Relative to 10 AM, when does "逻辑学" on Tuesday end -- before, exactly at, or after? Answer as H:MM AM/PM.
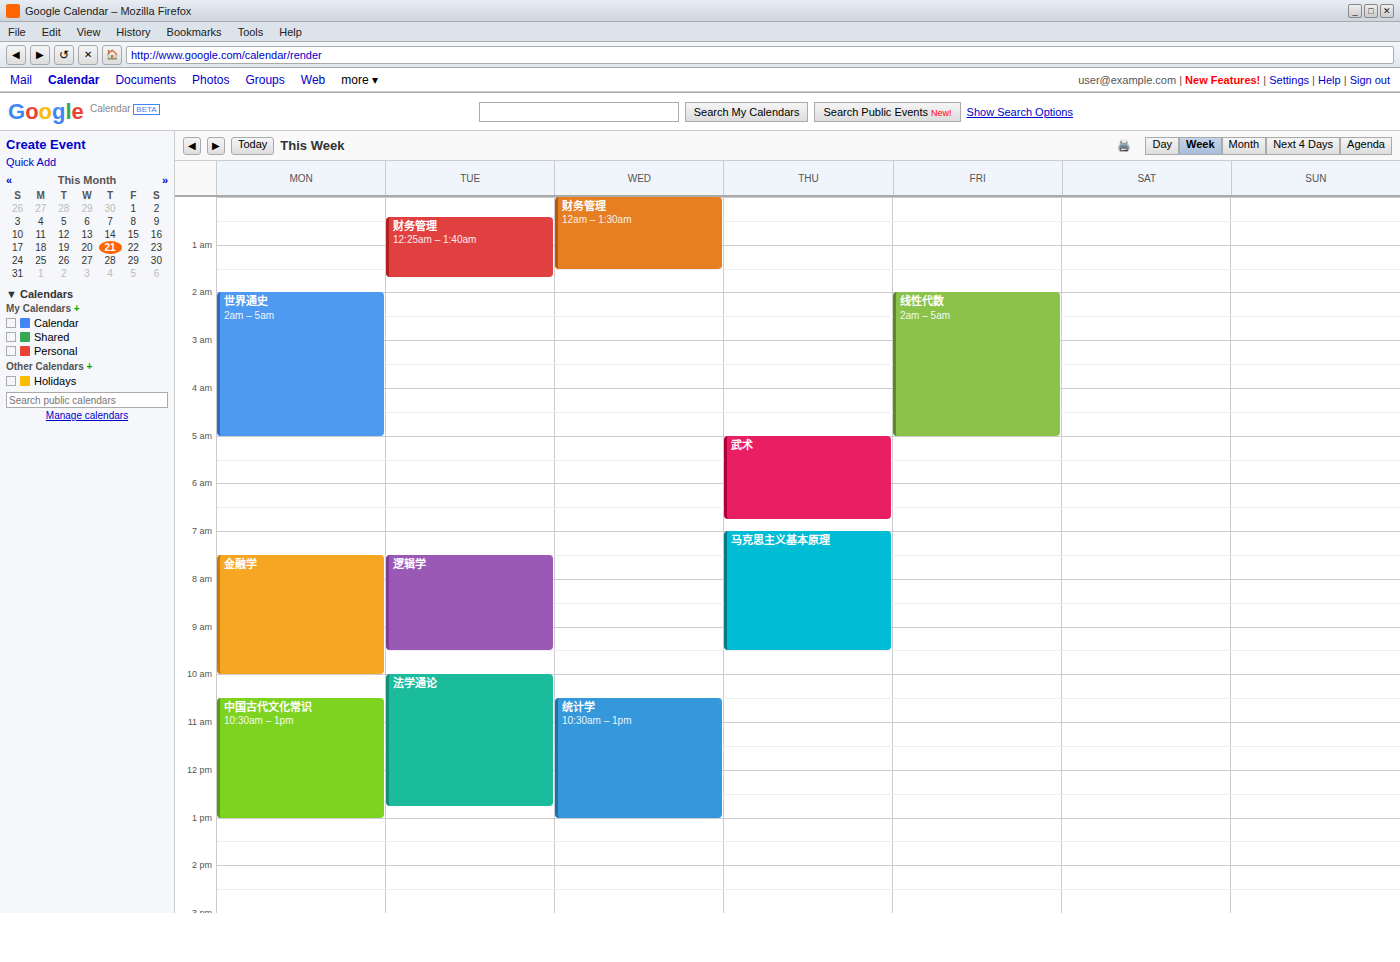
9:30 AM -- before 10 AM, 30 minutes above the 10 AM line.